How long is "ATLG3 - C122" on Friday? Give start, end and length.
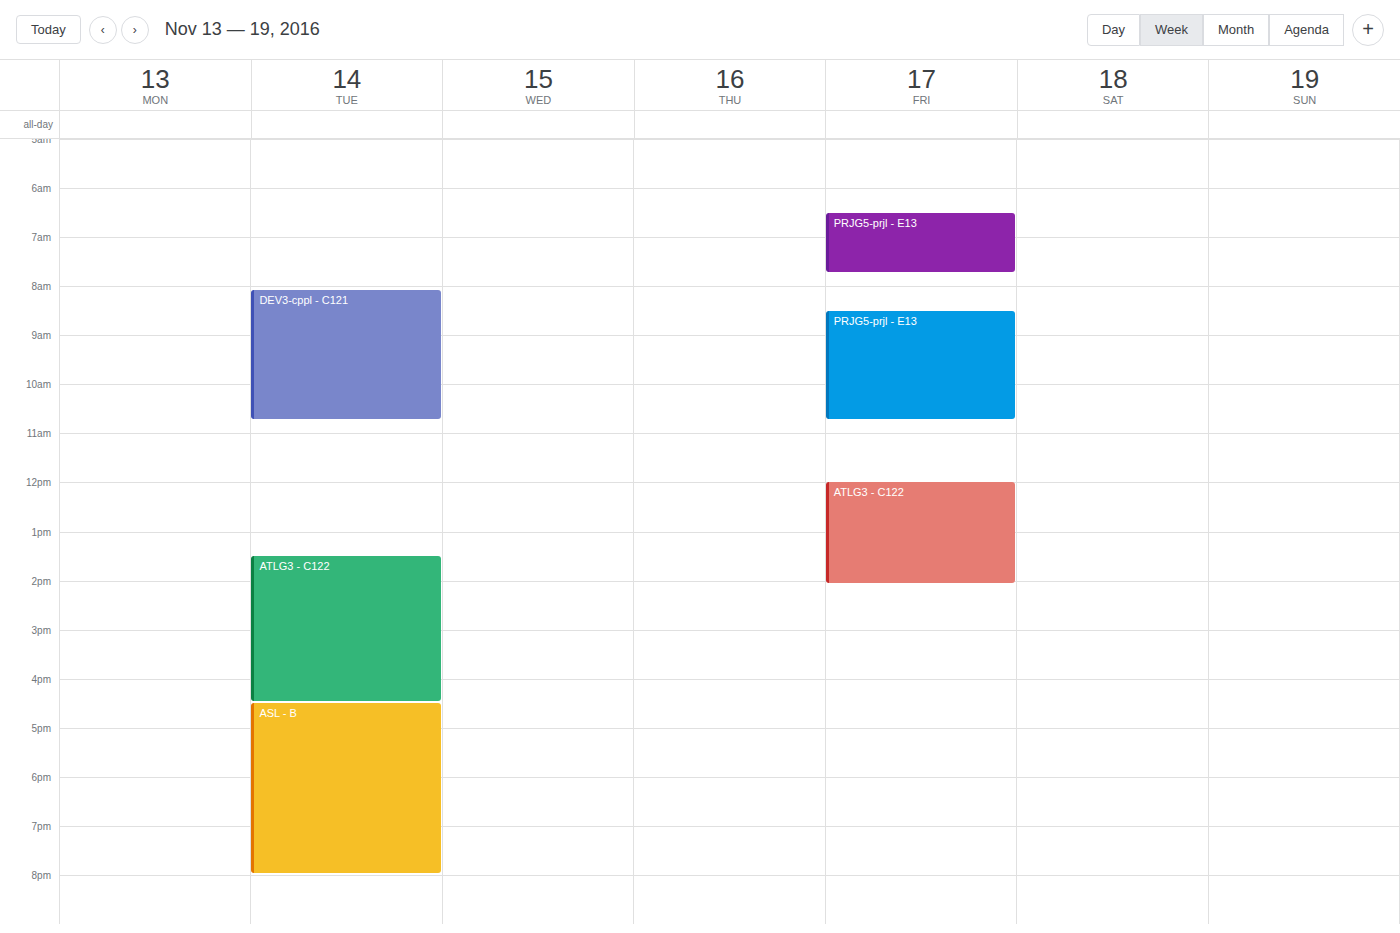
12:00 PM to 2:05 PM, 2 hours 5 minutes